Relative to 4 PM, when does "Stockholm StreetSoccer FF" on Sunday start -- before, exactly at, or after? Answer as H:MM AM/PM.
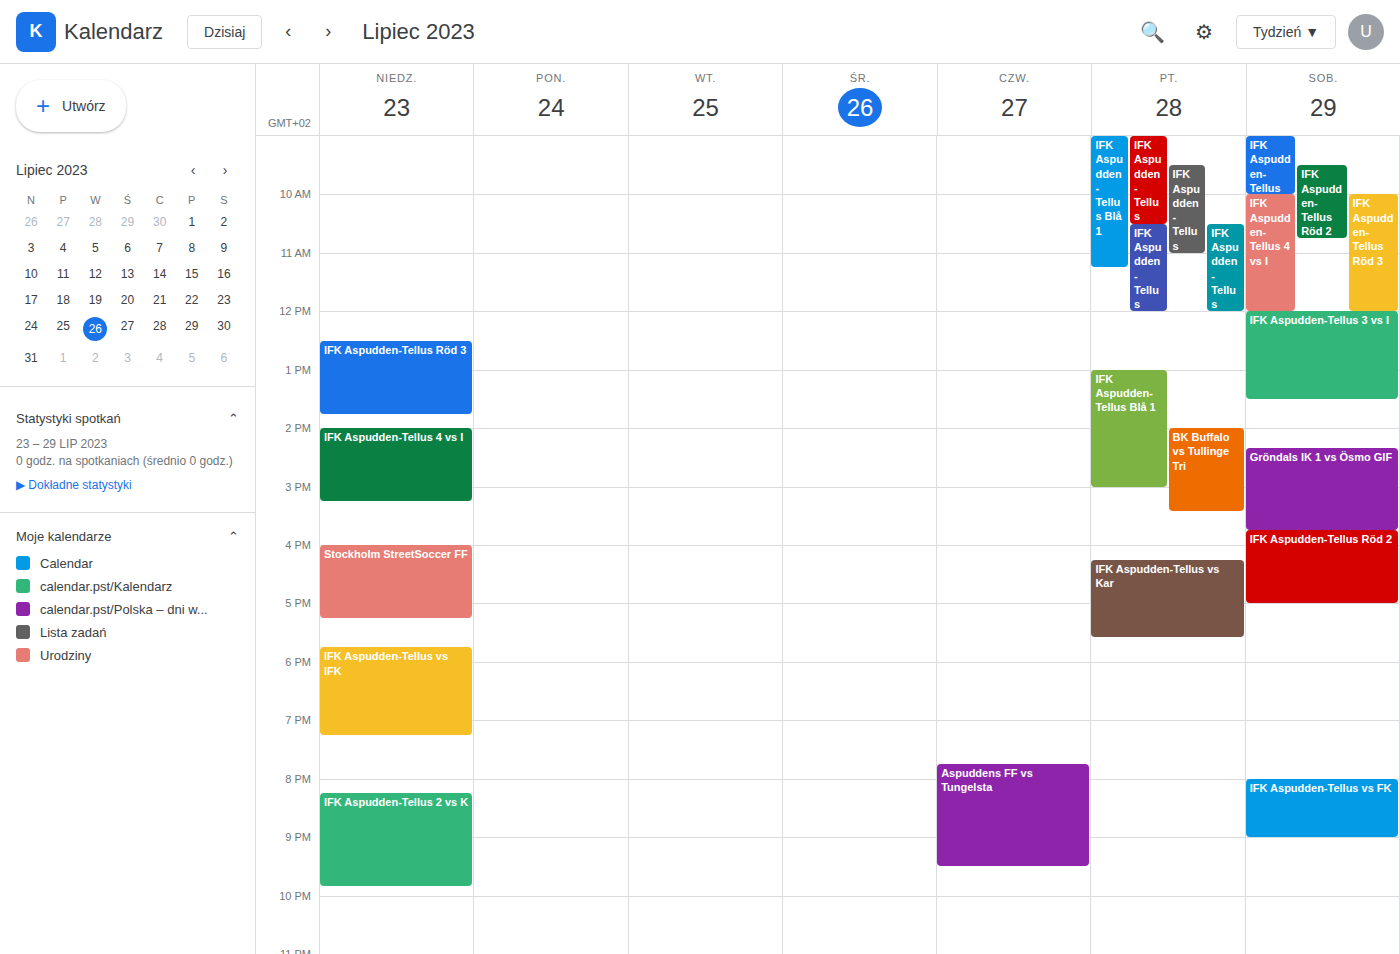
4:00 PM -- exactly at 4 PM, on the 4 PM line.